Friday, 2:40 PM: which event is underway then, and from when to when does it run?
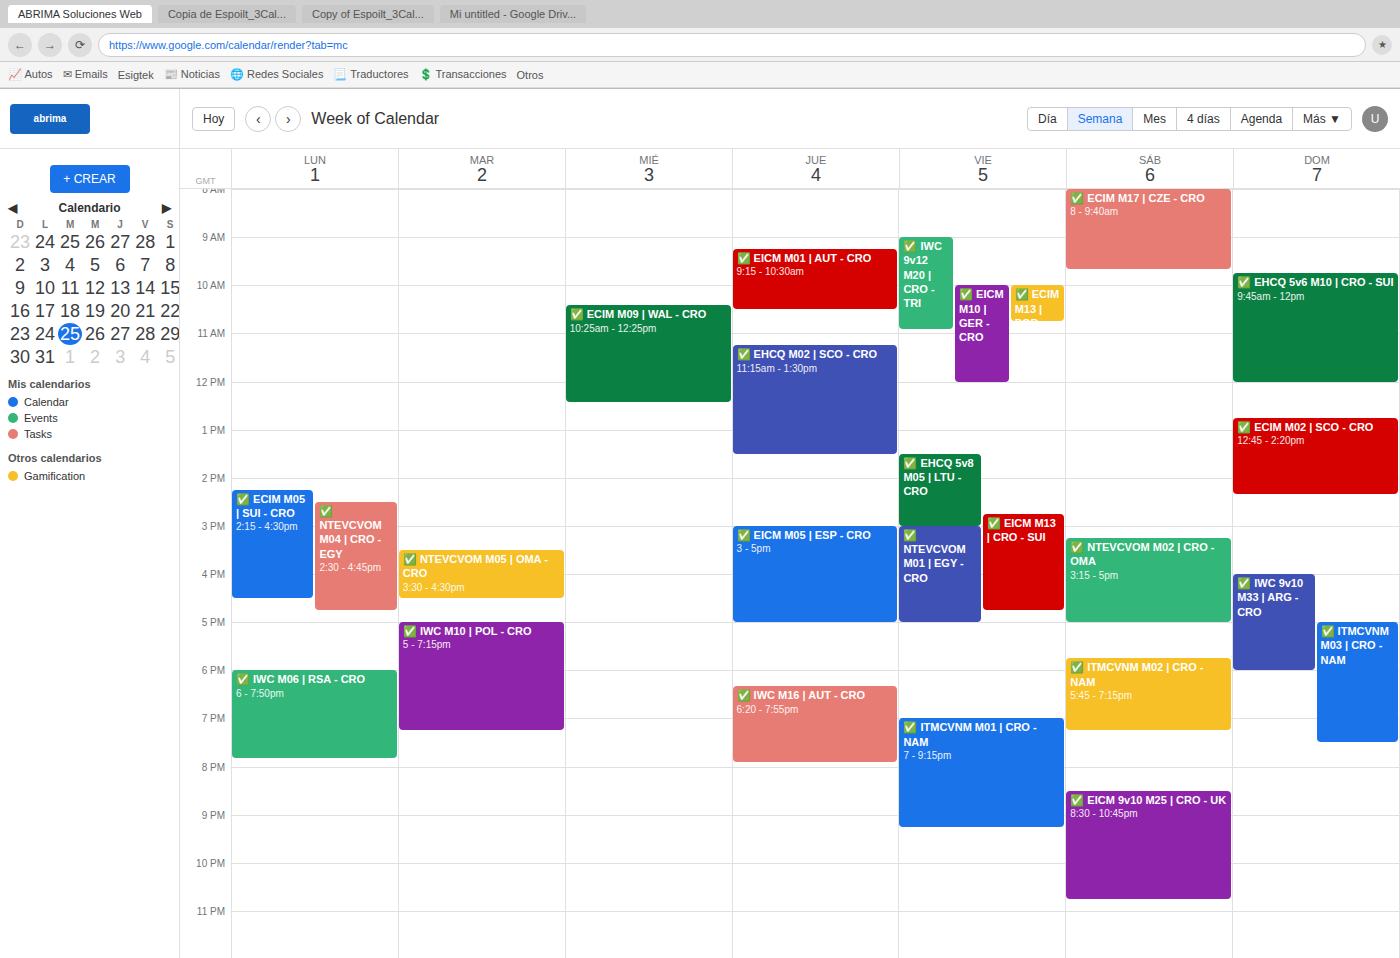
"✅ EHCQ 5v8 M05 | LTU - CRO", 1:30 PM to 3:00 PM